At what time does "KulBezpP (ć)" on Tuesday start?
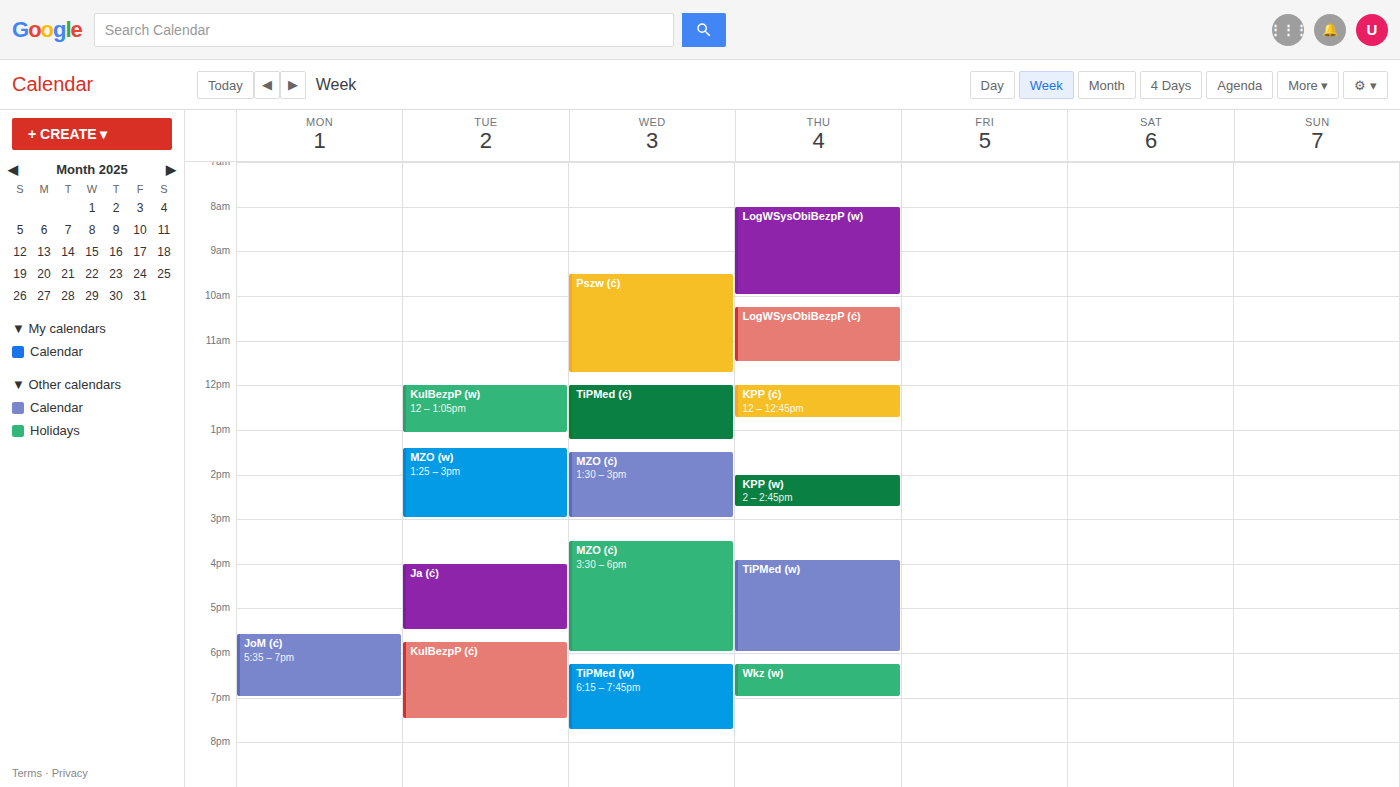
5:45 PM